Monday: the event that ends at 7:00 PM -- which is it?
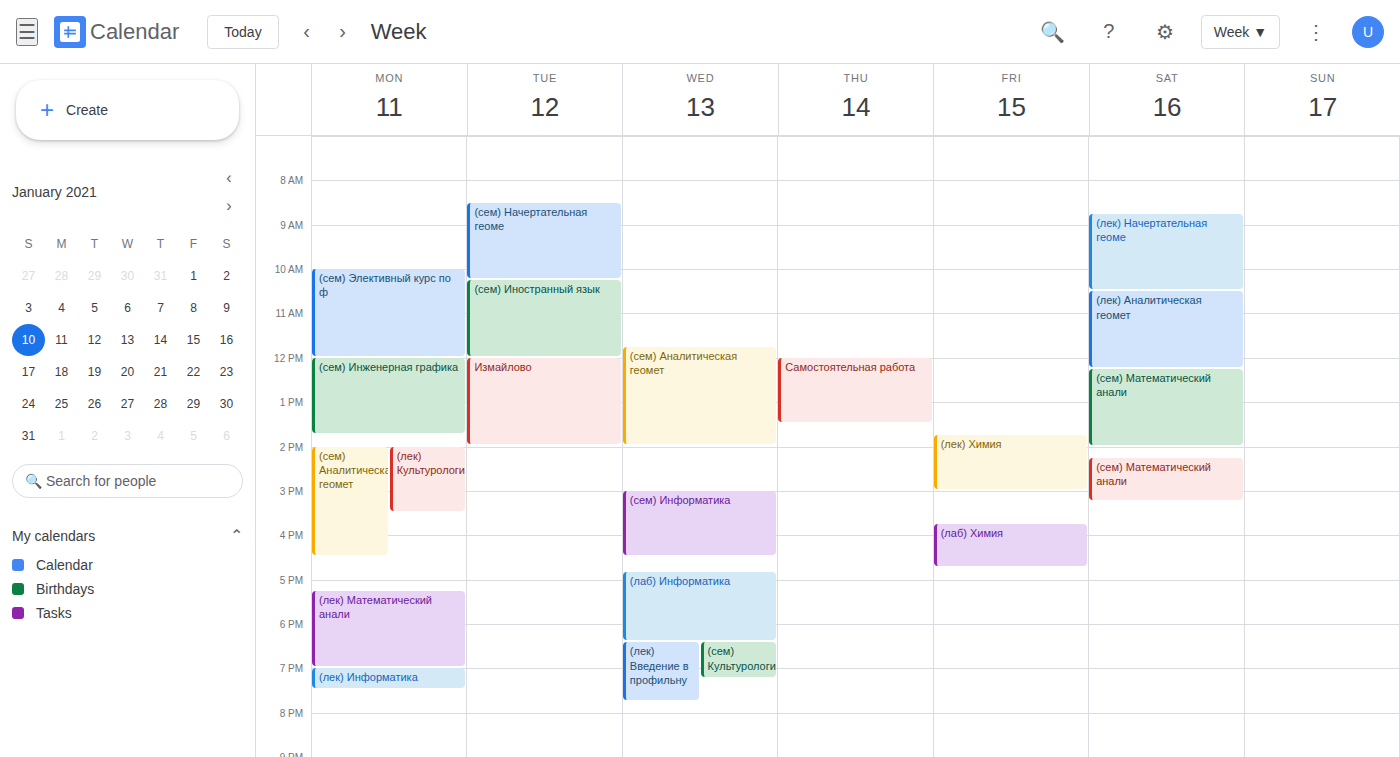
"(лек) Математический анали"